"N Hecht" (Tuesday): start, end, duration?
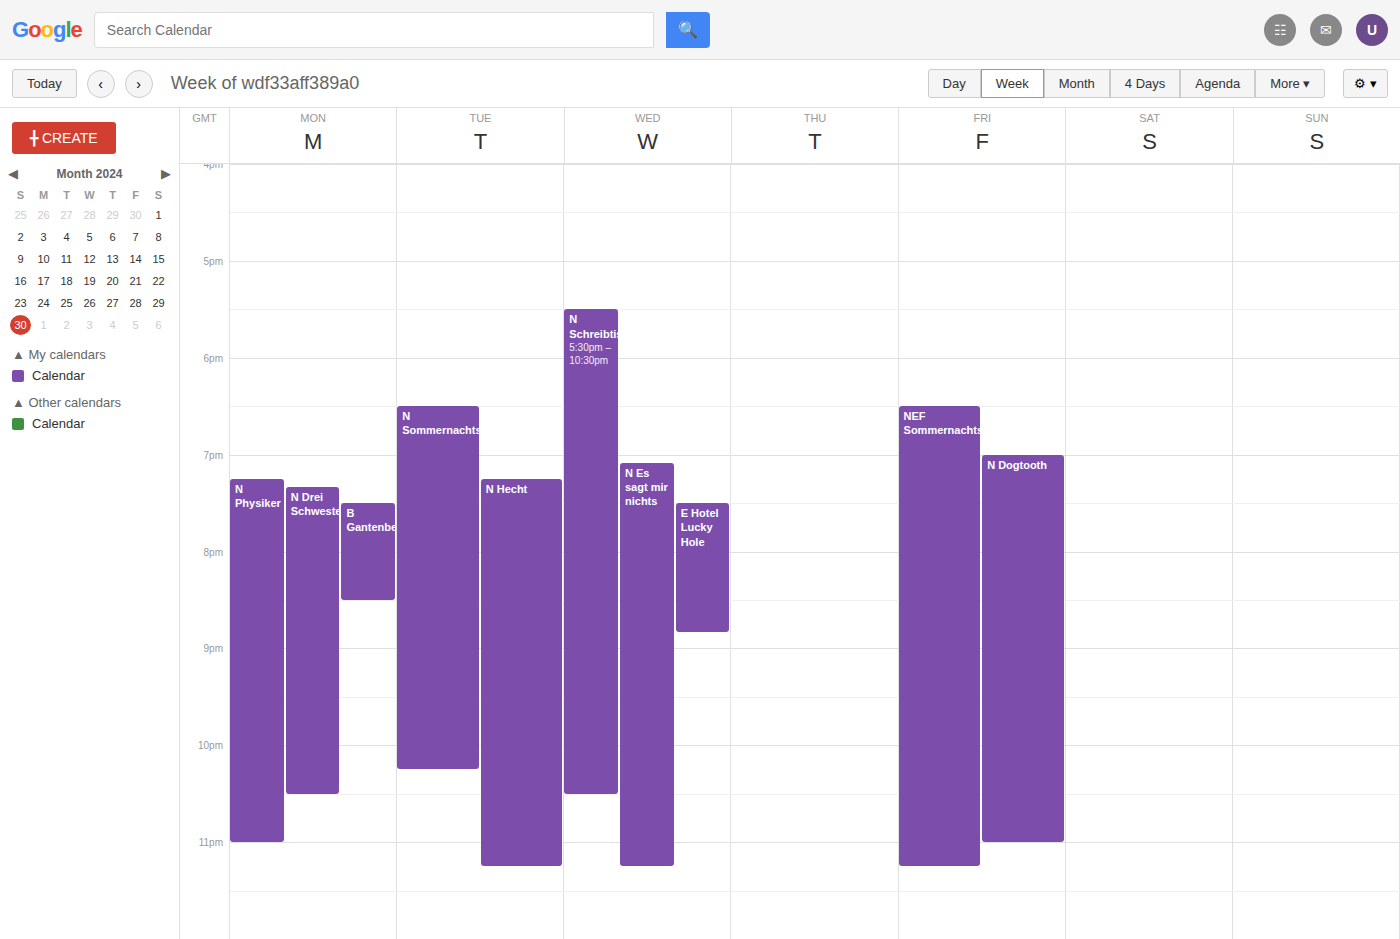
7:15 PM to 11:15 PM, 4 hours